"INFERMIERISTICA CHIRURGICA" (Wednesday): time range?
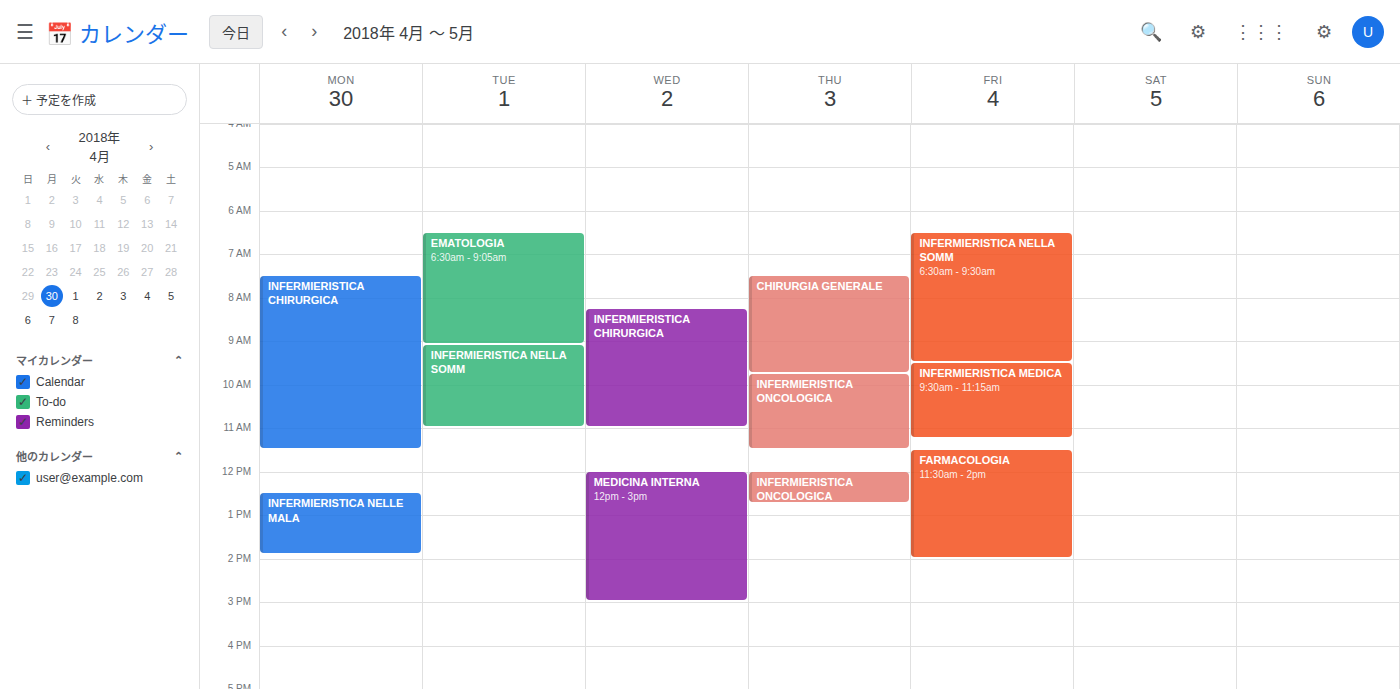
08:15 to 11:00